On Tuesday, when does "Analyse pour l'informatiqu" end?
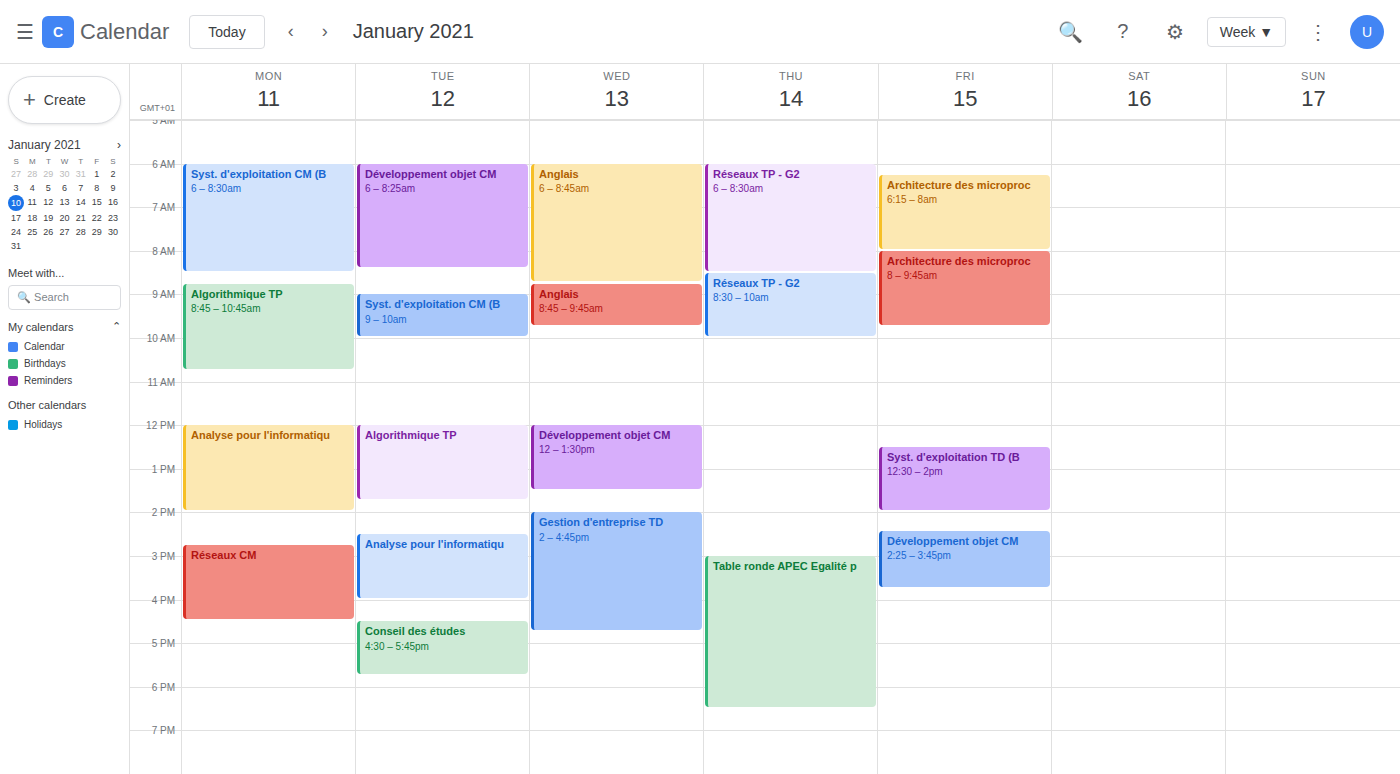
4:00 PM